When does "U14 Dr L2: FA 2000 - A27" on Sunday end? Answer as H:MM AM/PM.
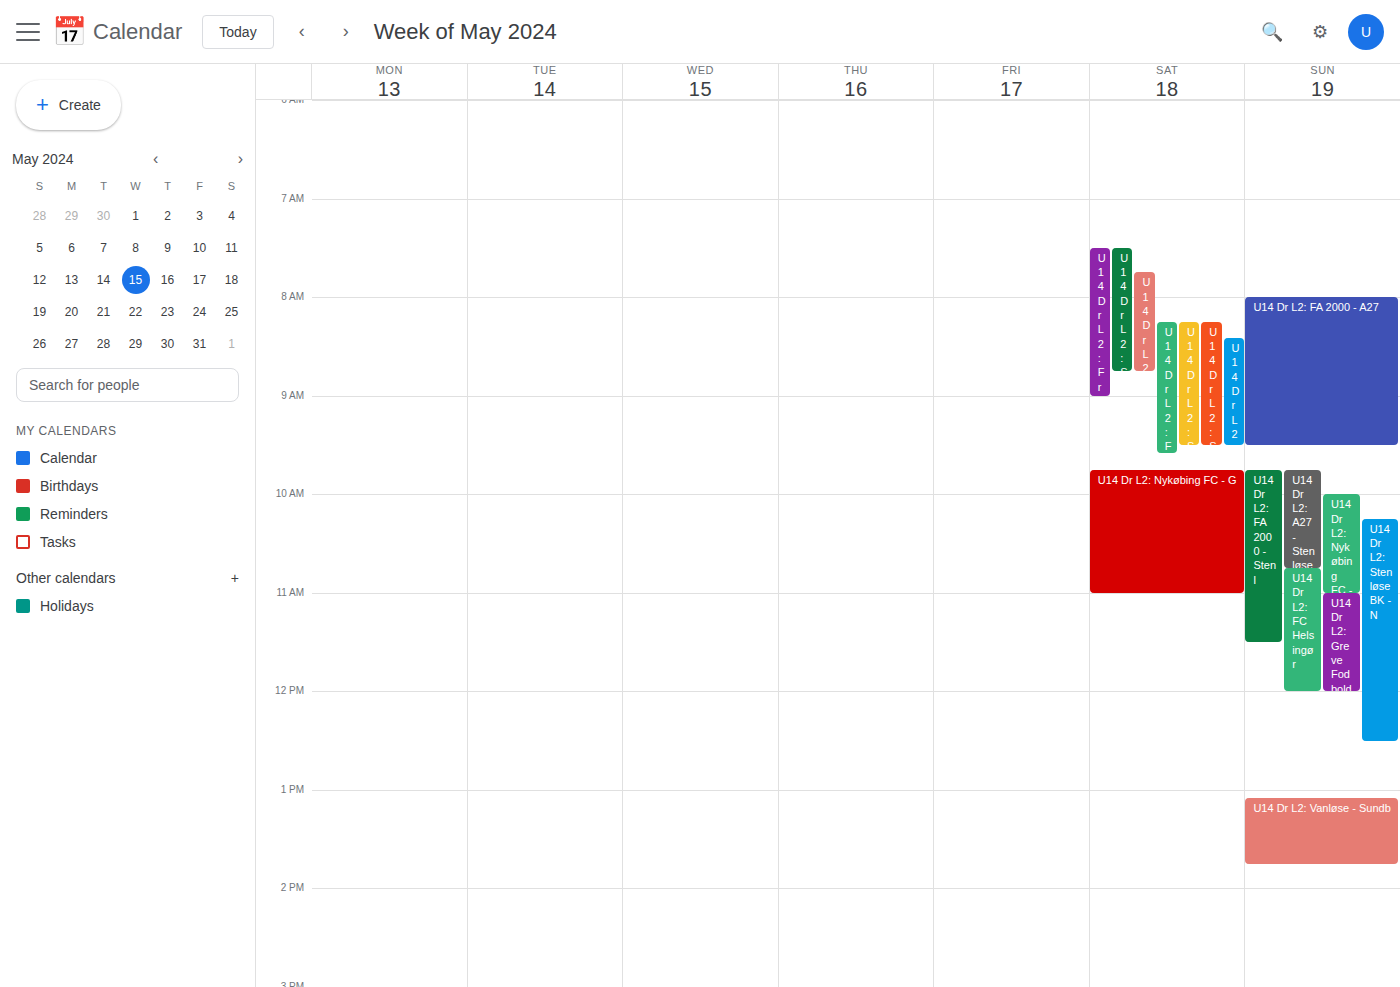
9:30 AM